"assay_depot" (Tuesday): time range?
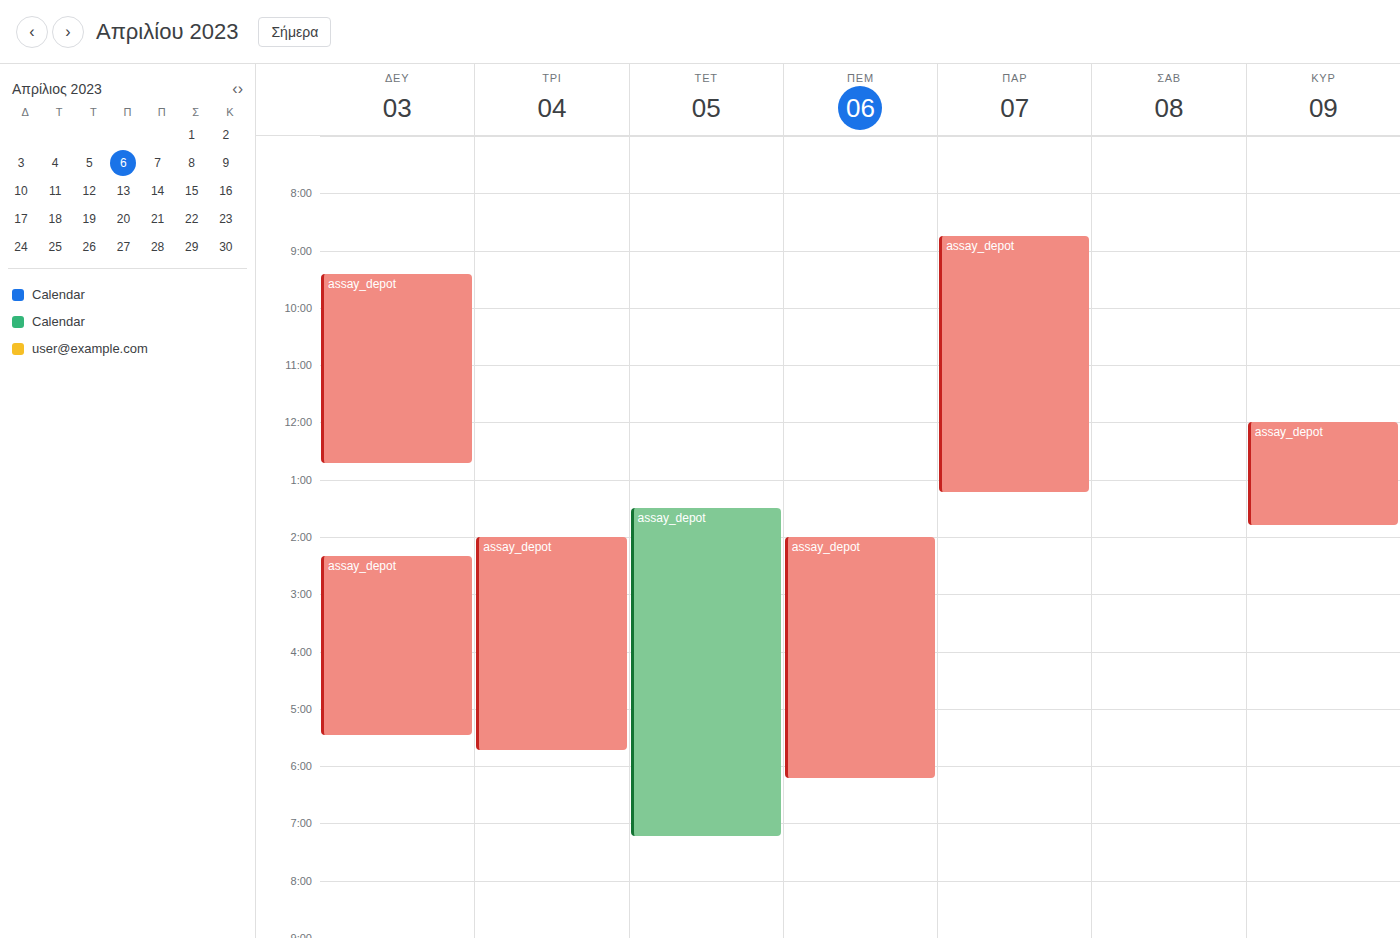
2:00 PM to 5:45 PM